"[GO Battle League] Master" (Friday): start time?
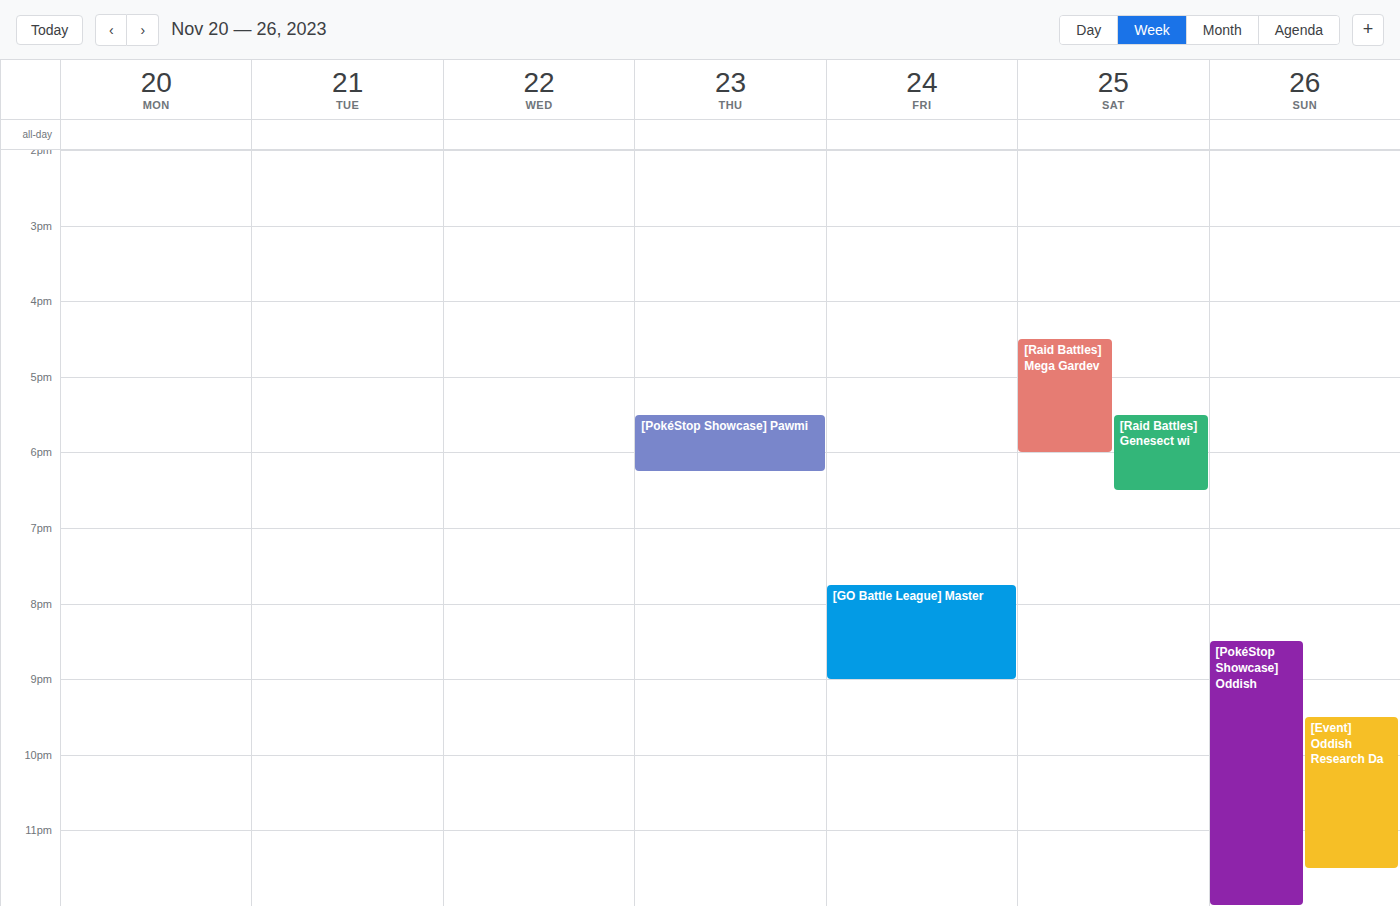
7:45 PM